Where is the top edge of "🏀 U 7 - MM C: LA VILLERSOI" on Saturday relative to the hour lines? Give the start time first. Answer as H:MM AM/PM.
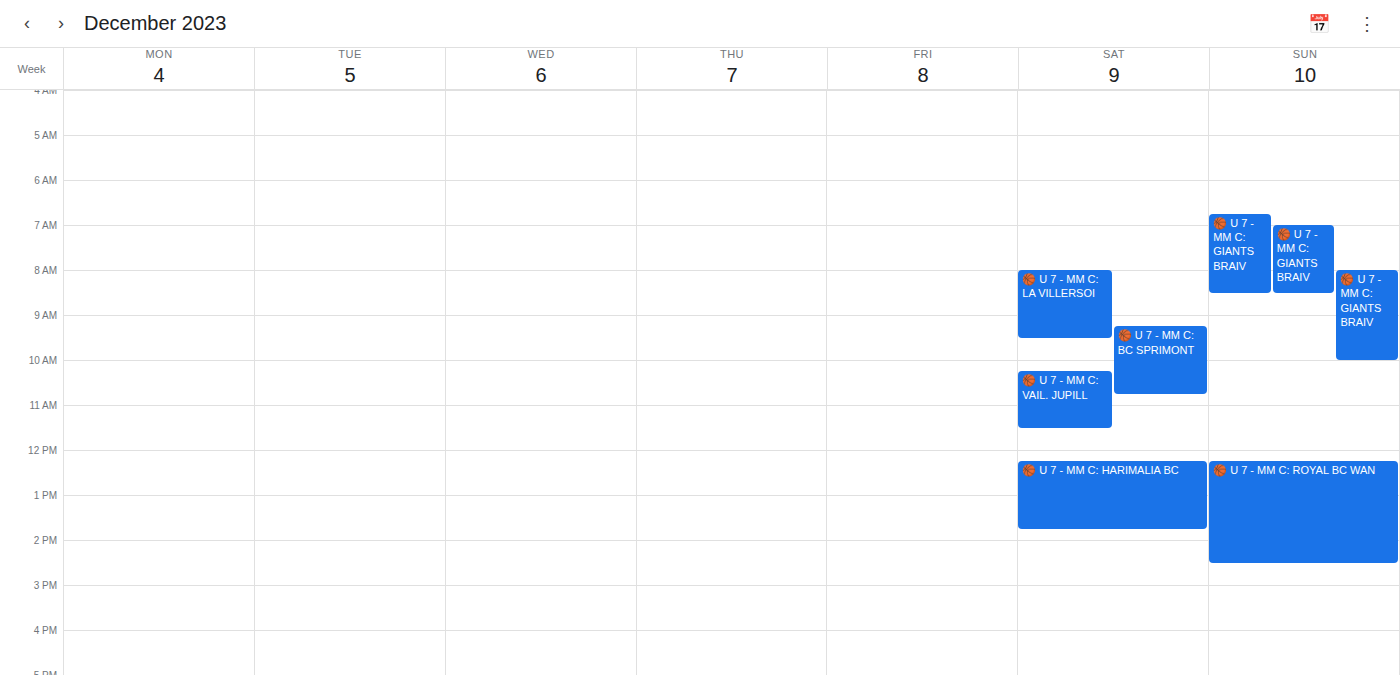
8:00 AM -- exactly on the 8 AM line.